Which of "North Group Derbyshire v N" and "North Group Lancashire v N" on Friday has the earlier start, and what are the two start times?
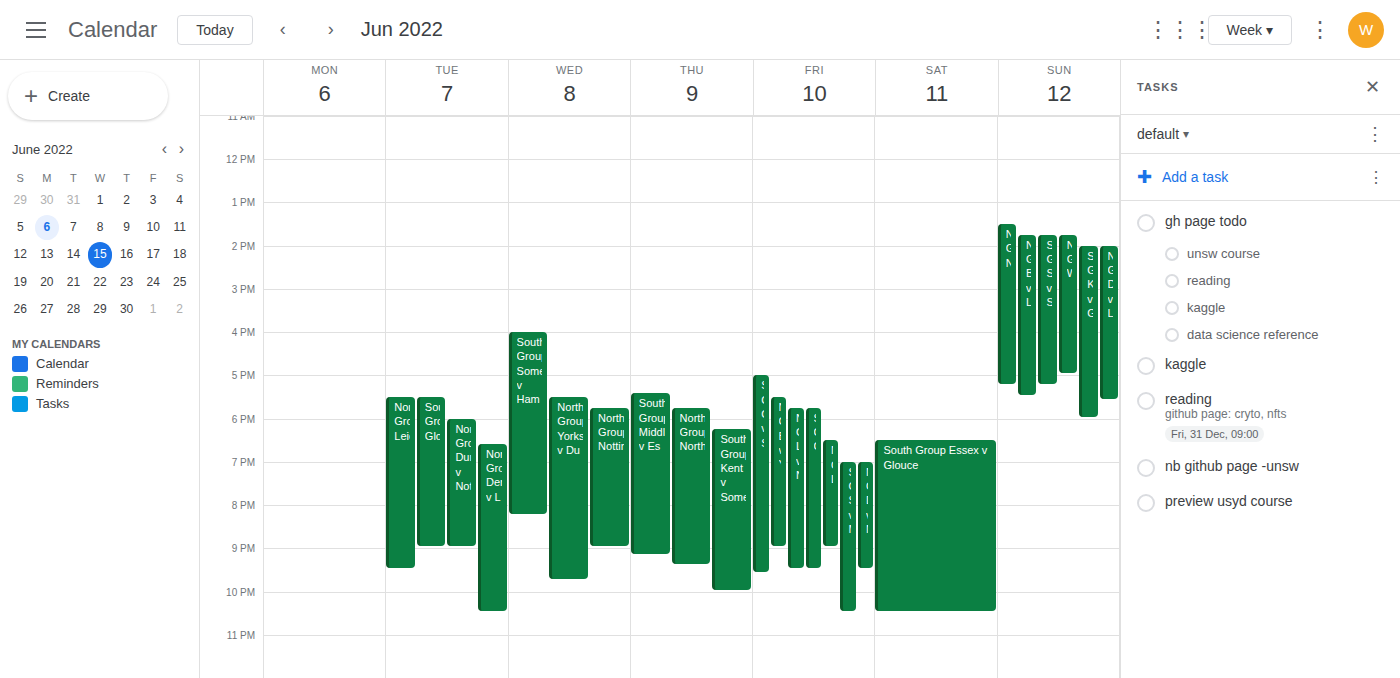
"North Group Lancashire v N" 5:45 PM; "North Group Derbyshire v N" 7:00 PM.